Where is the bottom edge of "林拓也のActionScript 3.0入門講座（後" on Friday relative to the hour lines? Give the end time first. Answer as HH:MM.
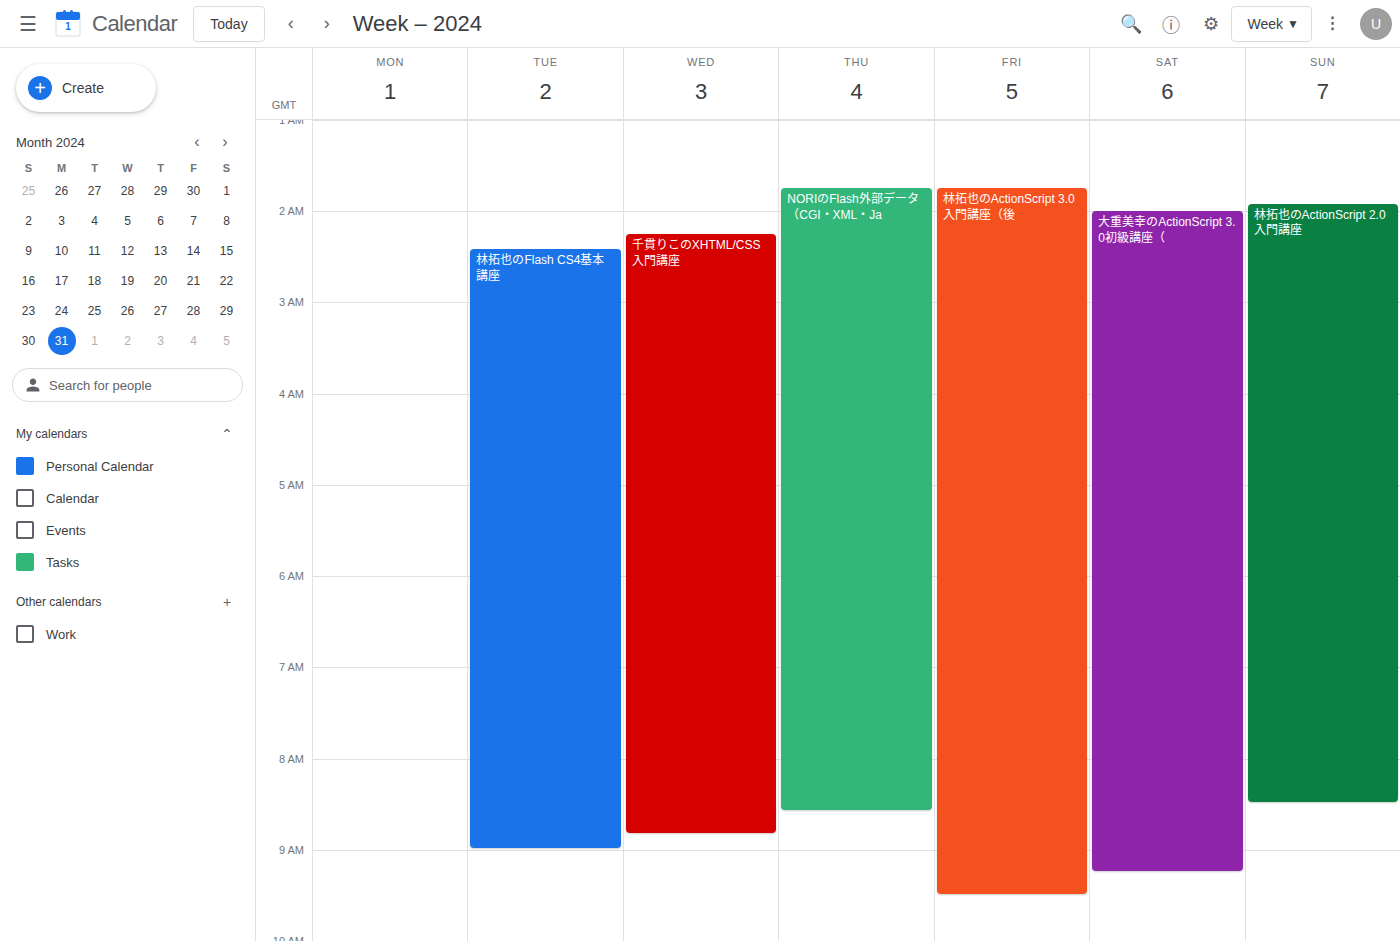
09:30 -- halfway between the 09:00 and 10:00 lines.